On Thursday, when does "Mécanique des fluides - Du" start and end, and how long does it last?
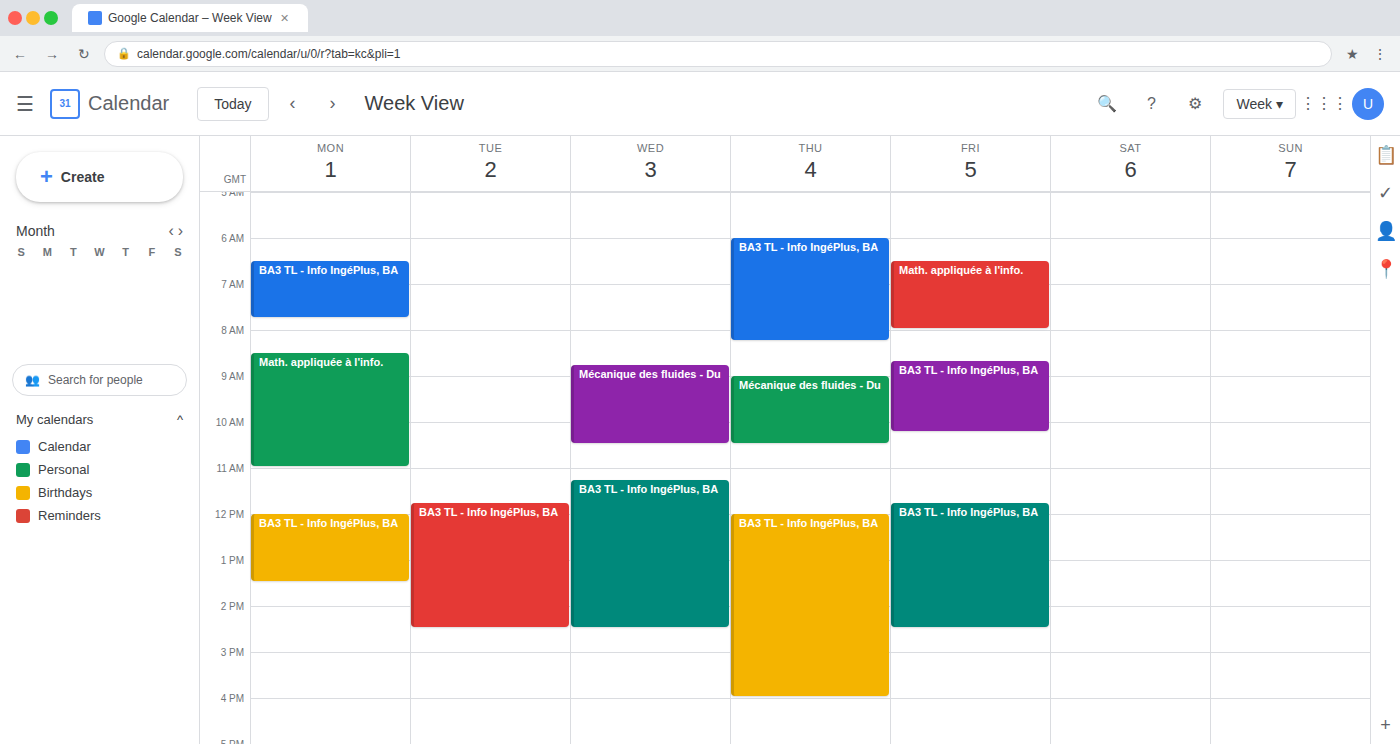
9:00 AM to 10:30 AM, 1 hour 30 minutes